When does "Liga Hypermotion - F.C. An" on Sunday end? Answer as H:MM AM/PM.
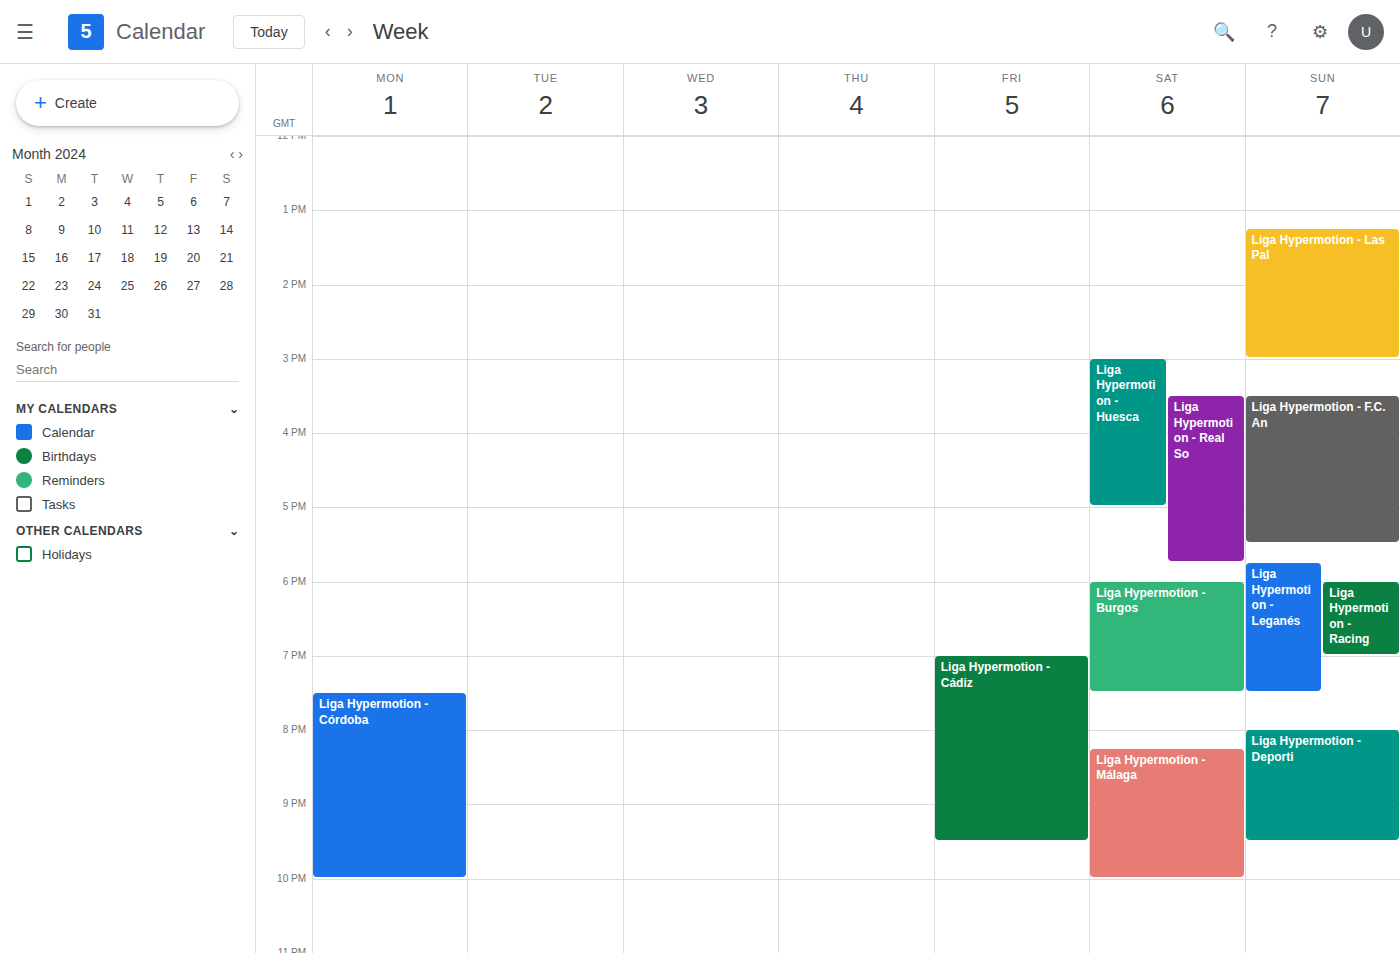
5:30 PM